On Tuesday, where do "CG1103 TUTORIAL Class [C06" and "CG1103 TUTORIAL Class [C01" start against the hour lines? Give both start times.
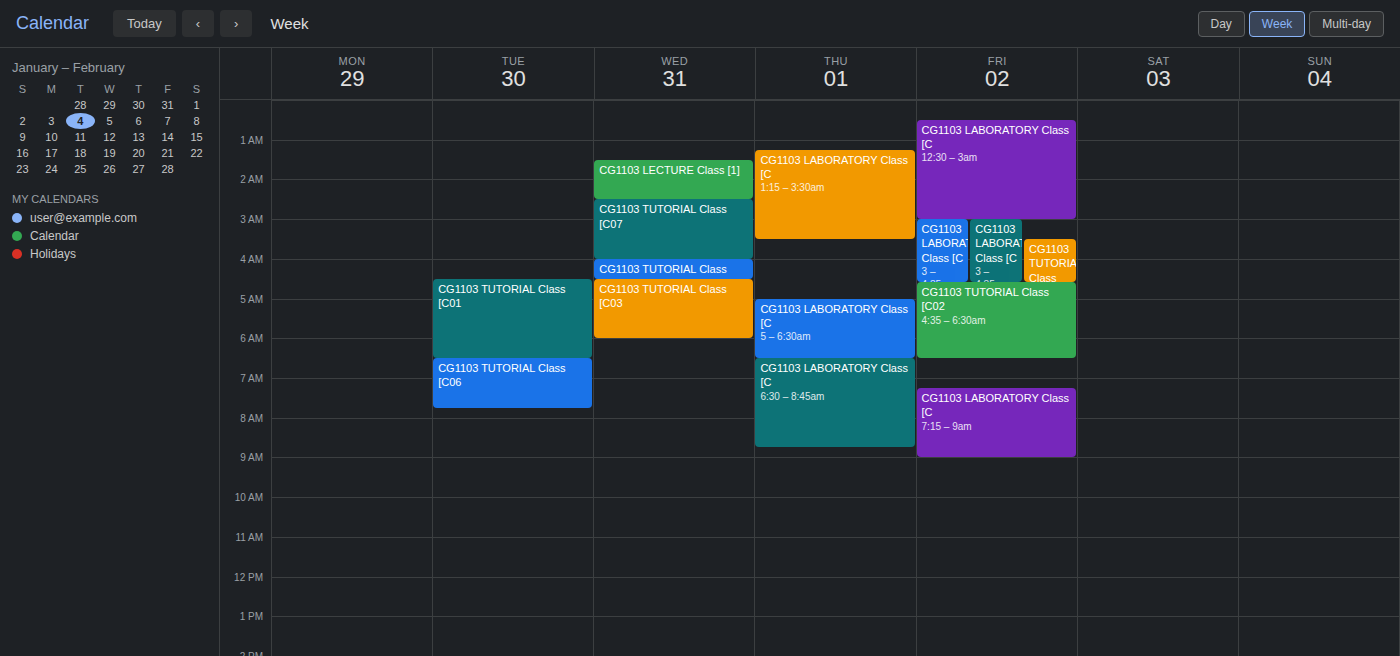
"CG1103 TUTORIAL Class [C06": 6:30 AM, halfway between the 6 AM and 7 AM lines. "CG1103 TUTORIAL Class [C01": 4:30 AM, halfway between the 4 AM and 5 AM lines.